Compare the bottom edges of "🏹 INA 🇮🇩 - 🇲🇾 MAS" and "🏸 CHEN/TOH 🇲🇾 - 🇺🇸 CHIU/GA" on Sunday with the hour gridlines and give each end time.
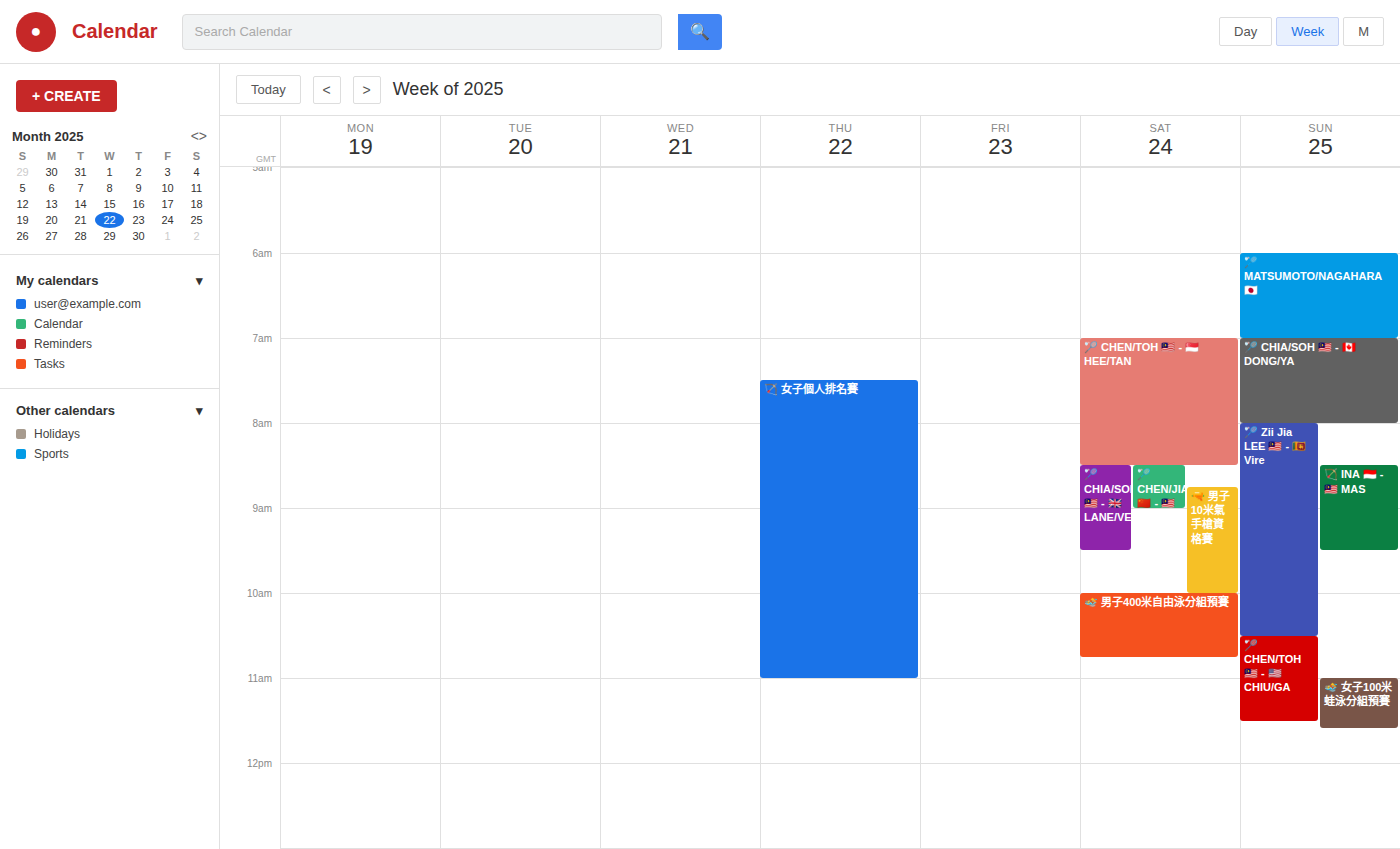
"🏹 INA 🇮🇩 - 🇲🇾 MAS": 9:30 AM, halfway between the 9 AM and 10 AM lines. "🏸 CHEN/TOH 🇲🇾 - 🇺🇸 CHIU/GA": 11:30 AM, halfway between the 11 AM and 12 PM lines.